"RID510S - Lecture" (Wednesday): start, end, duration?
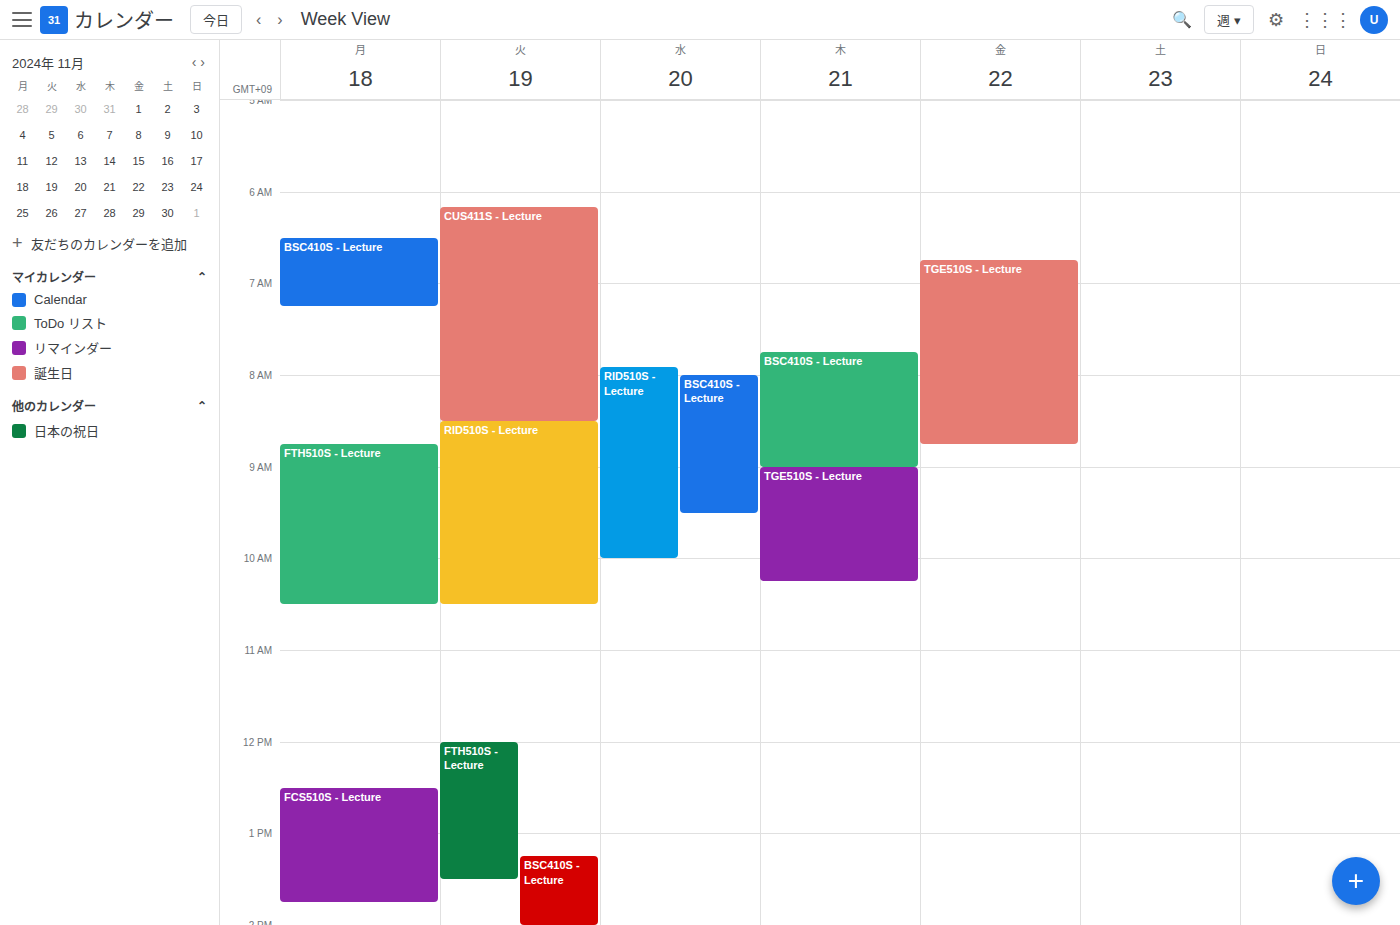
7:55 AM to 10:00 AM, 2 hours 5 minutes